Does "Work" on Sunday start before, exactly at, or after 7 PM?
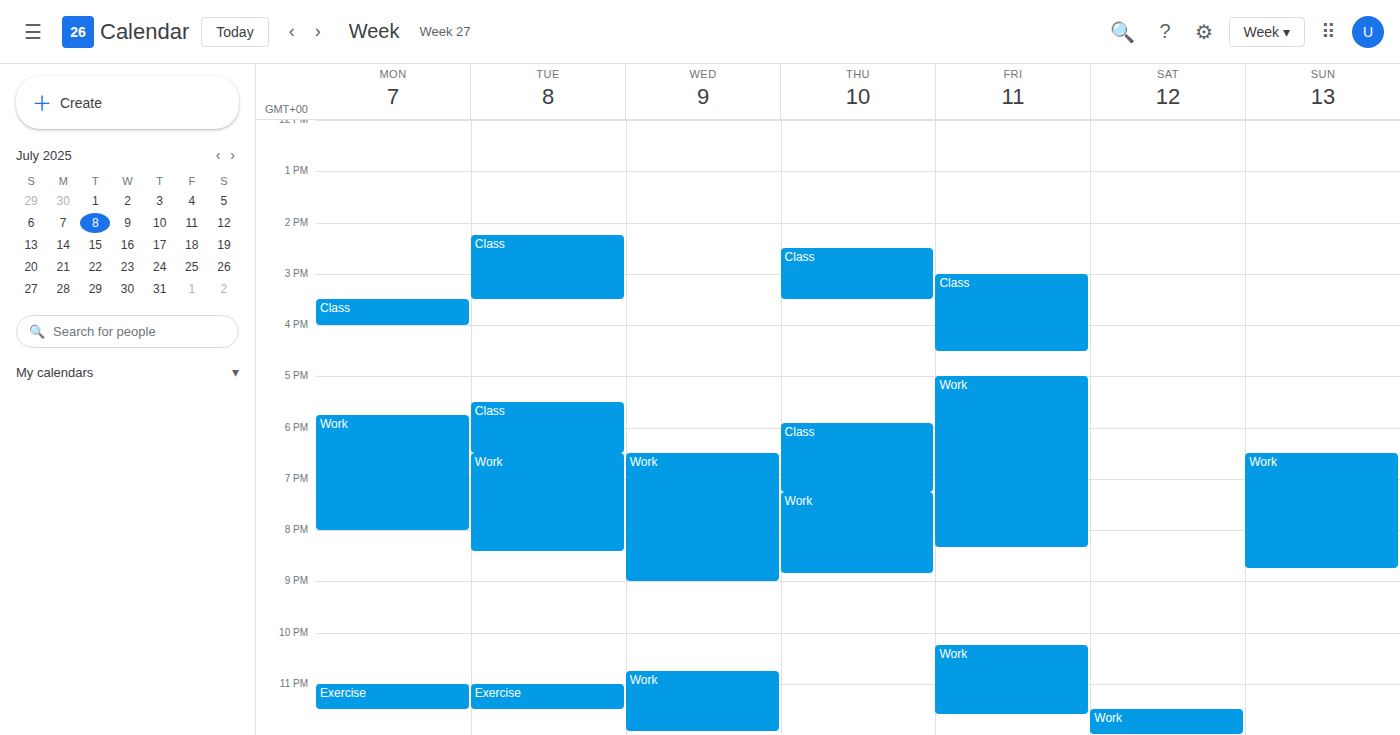
6:30 PM -- before 7 PM, 30 minutes above the 7 PM line.